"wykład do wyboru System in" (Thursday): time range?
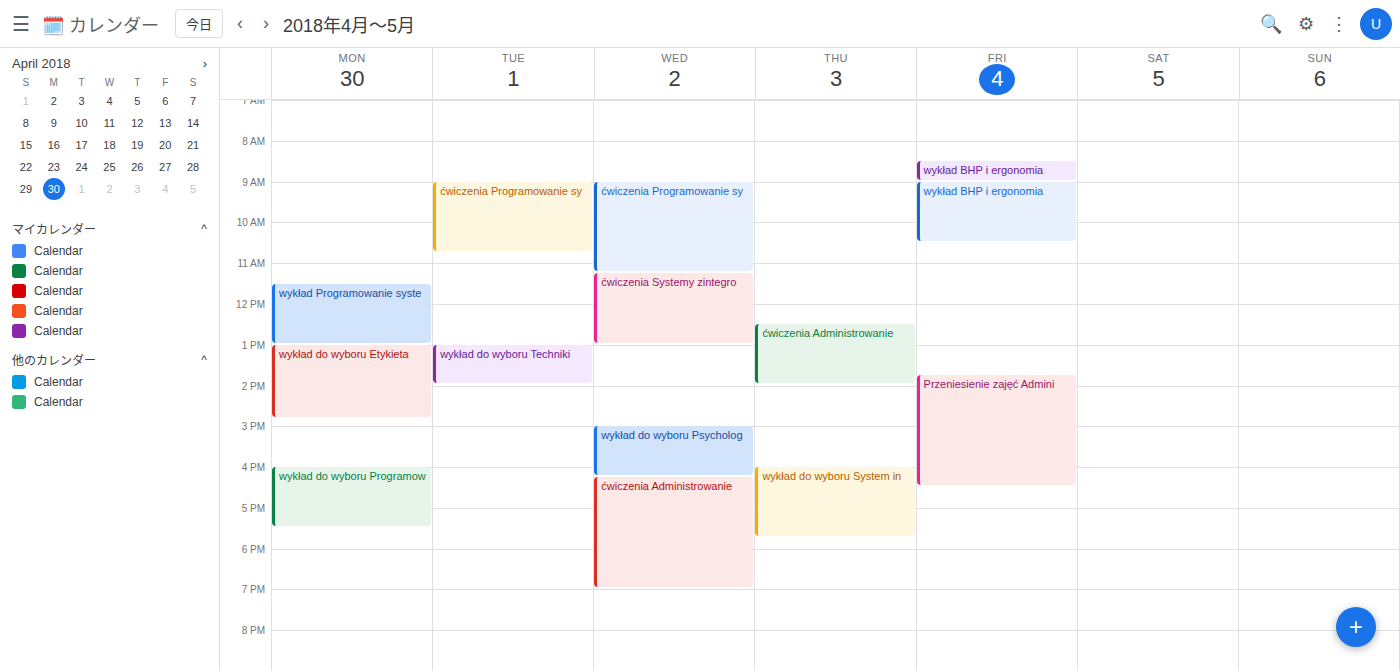
4:00 PM to 5:45 PM